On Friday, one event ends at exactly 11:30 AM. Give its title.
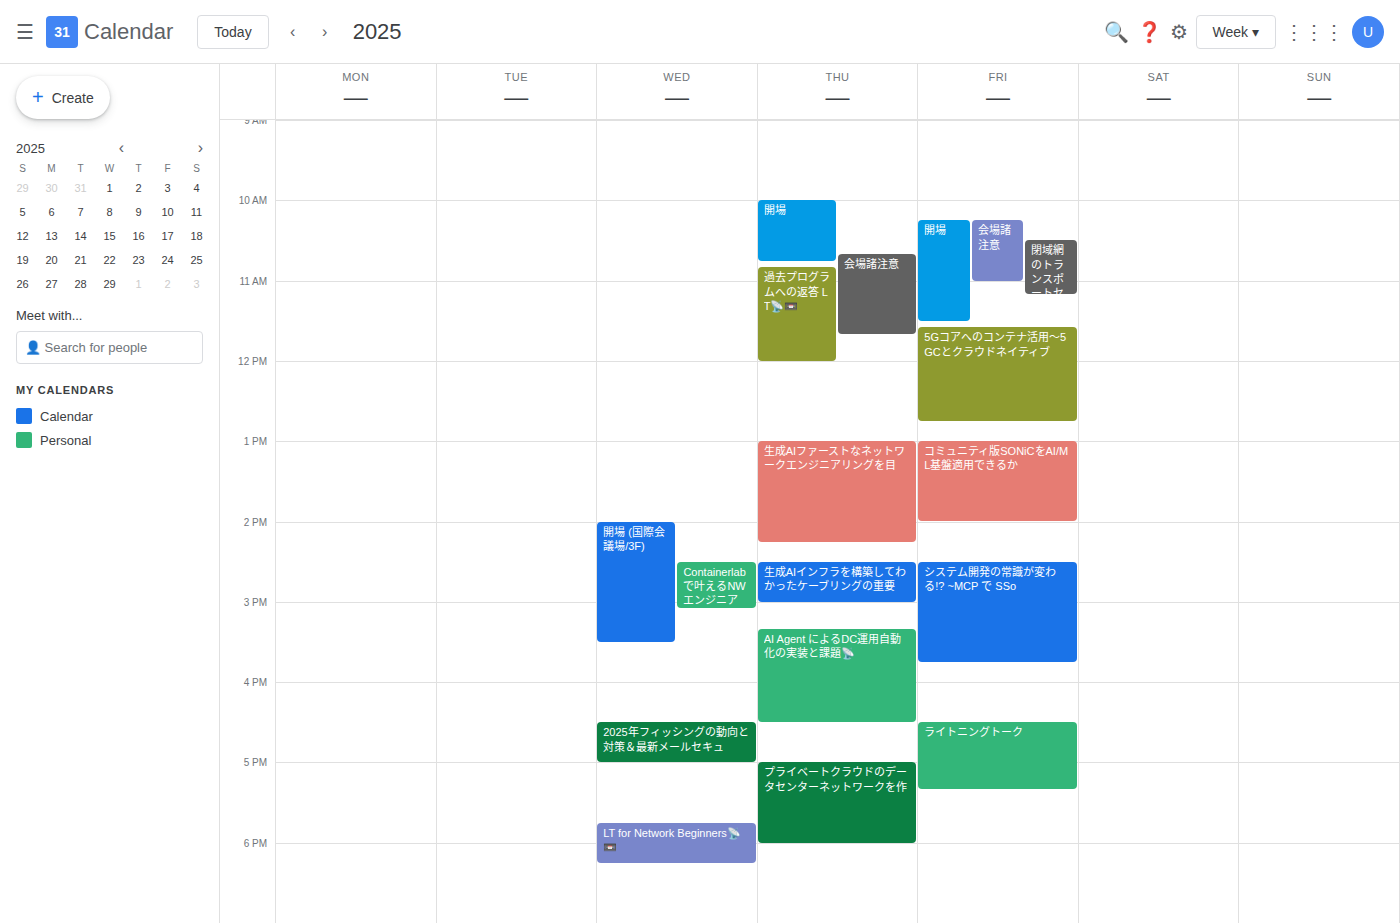
"開場"